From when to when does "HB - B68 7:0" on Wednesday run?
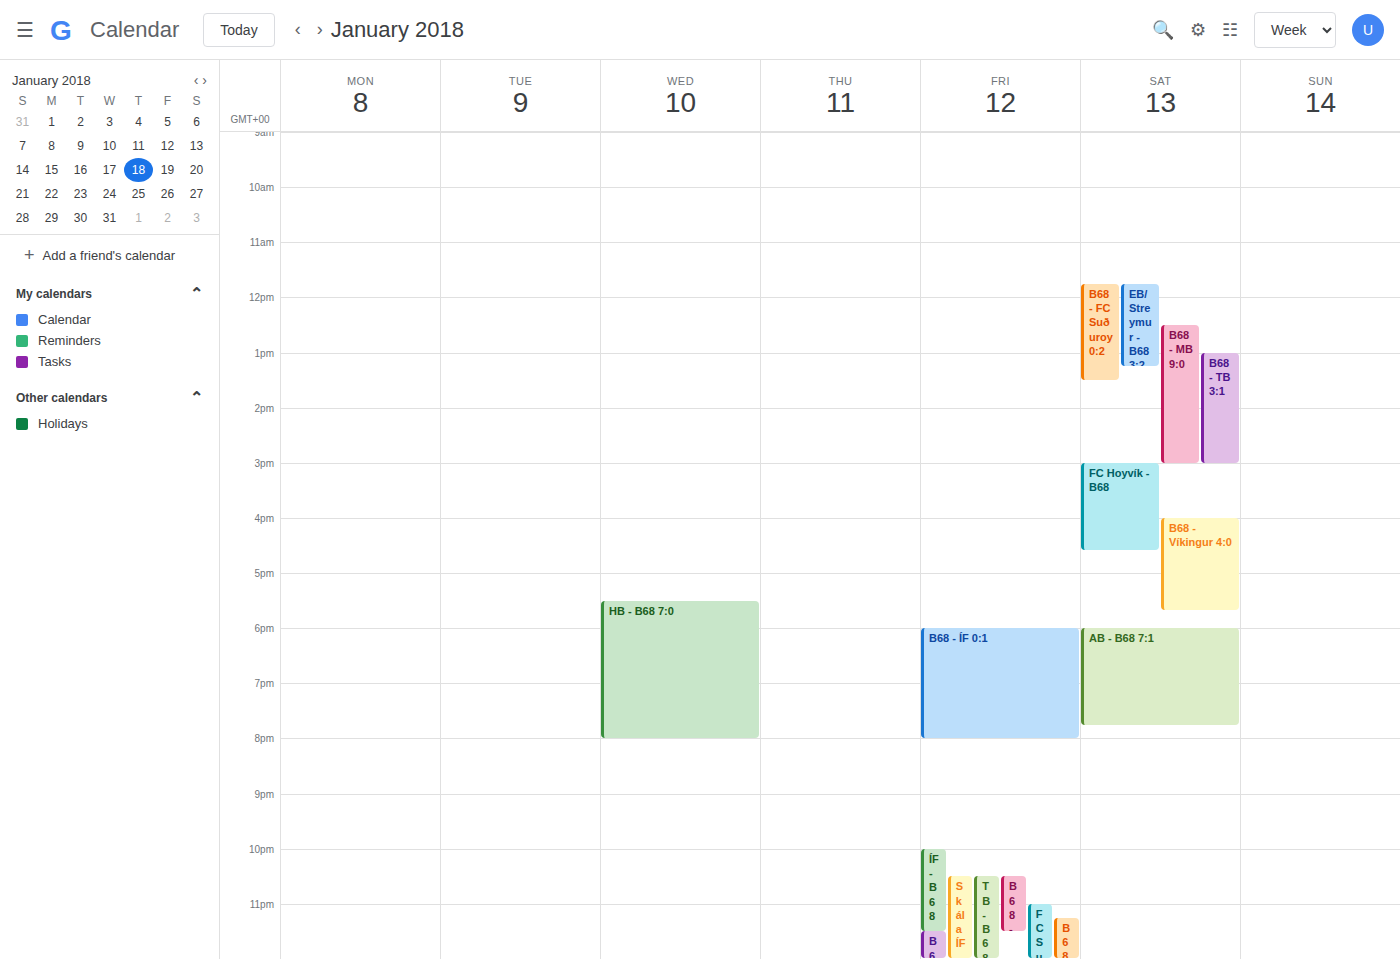
17:30 to 20:00